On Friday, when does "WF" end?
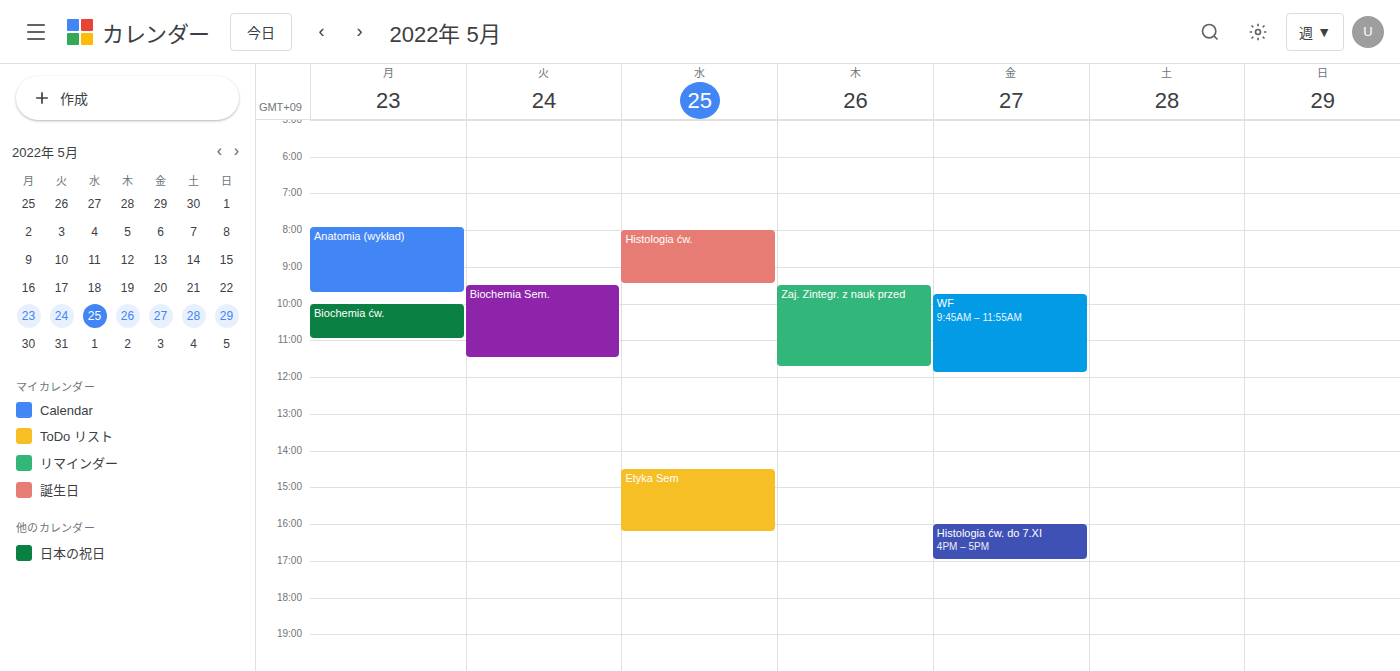
11:55 AM